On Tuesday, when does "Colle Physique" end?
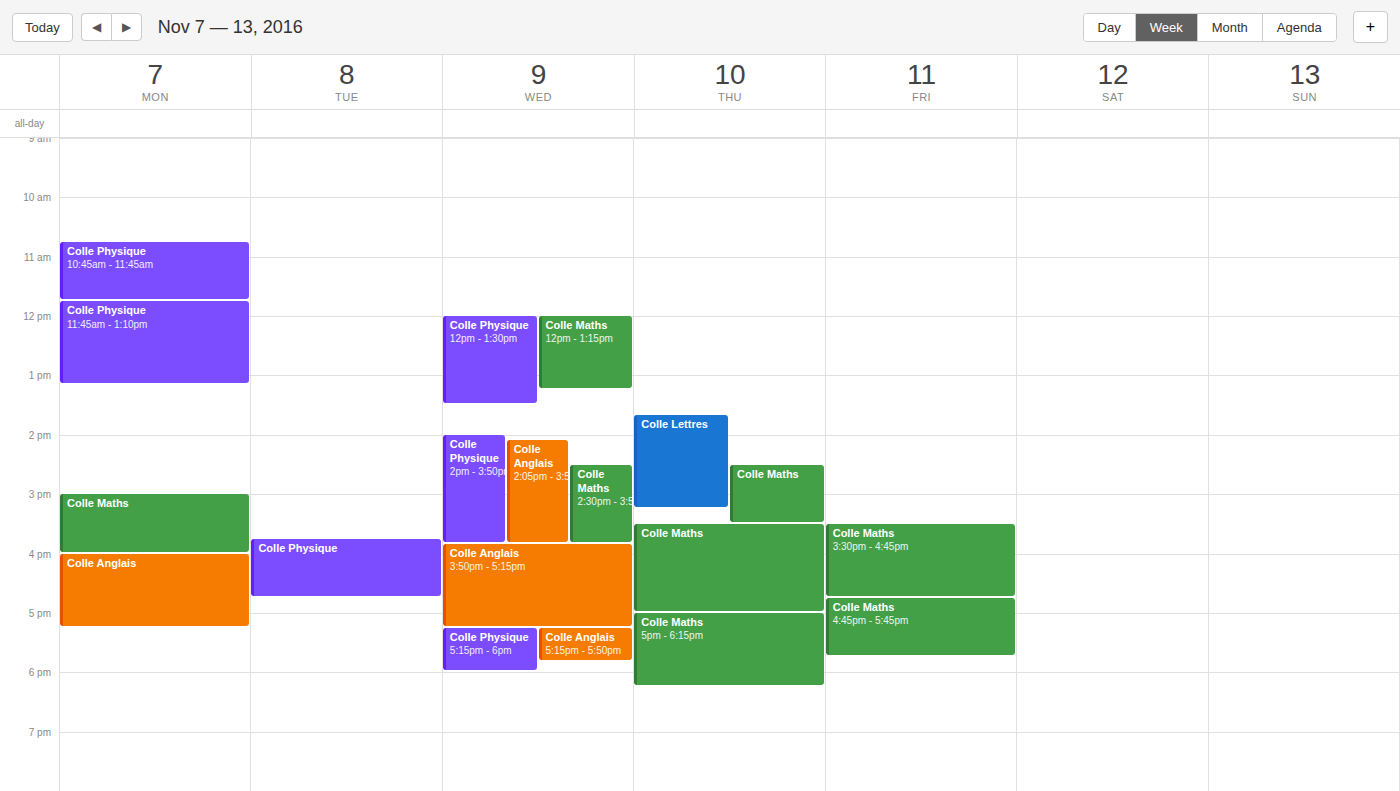
16:45